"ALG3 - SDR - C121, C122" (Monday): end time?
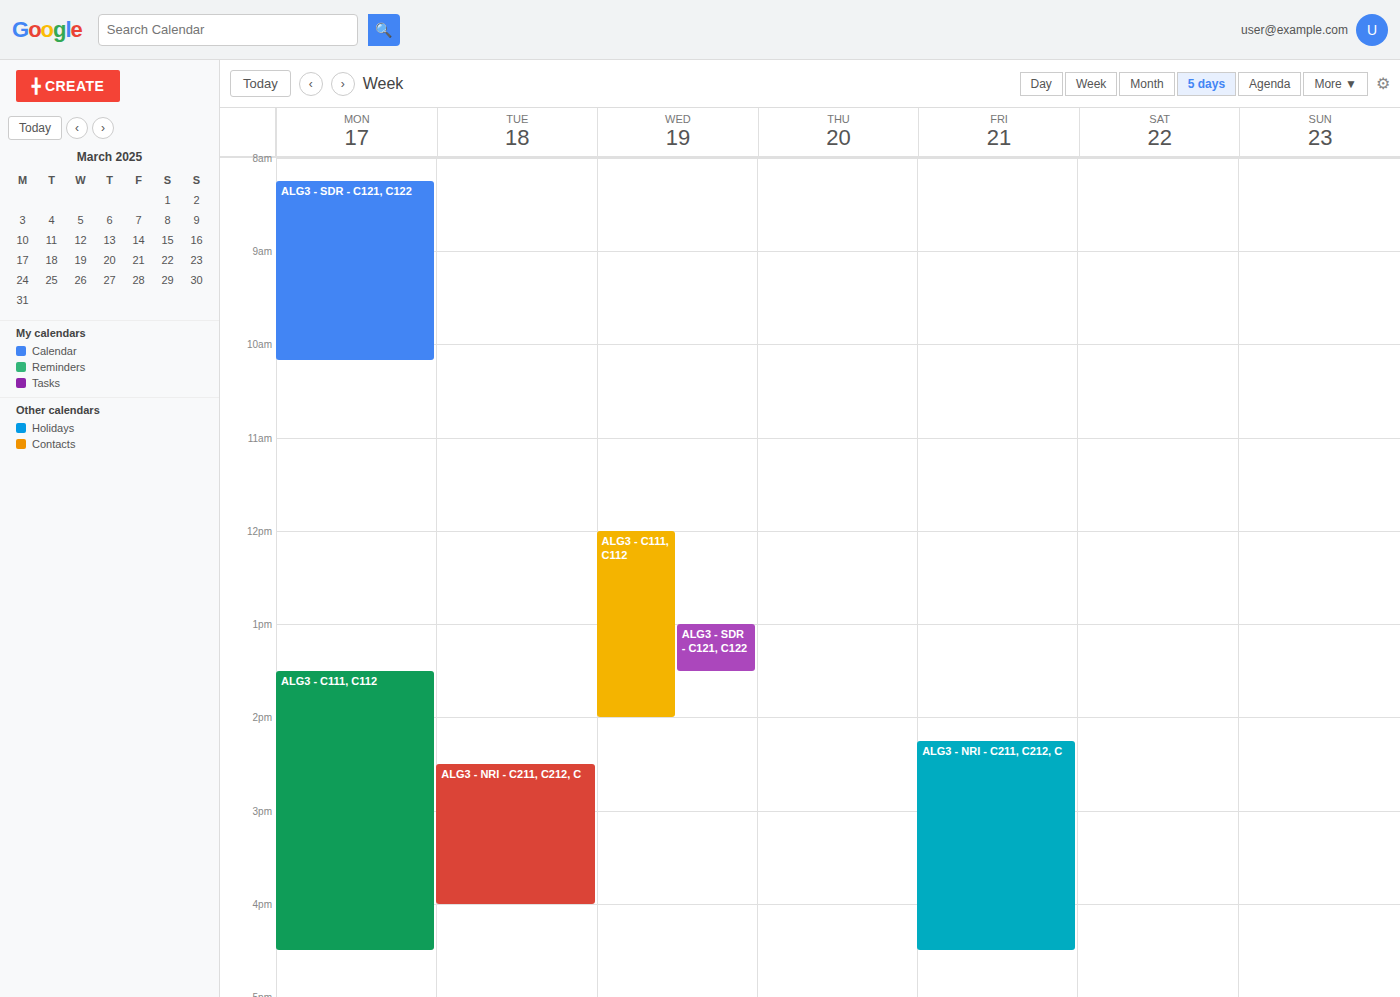
10:10 AM